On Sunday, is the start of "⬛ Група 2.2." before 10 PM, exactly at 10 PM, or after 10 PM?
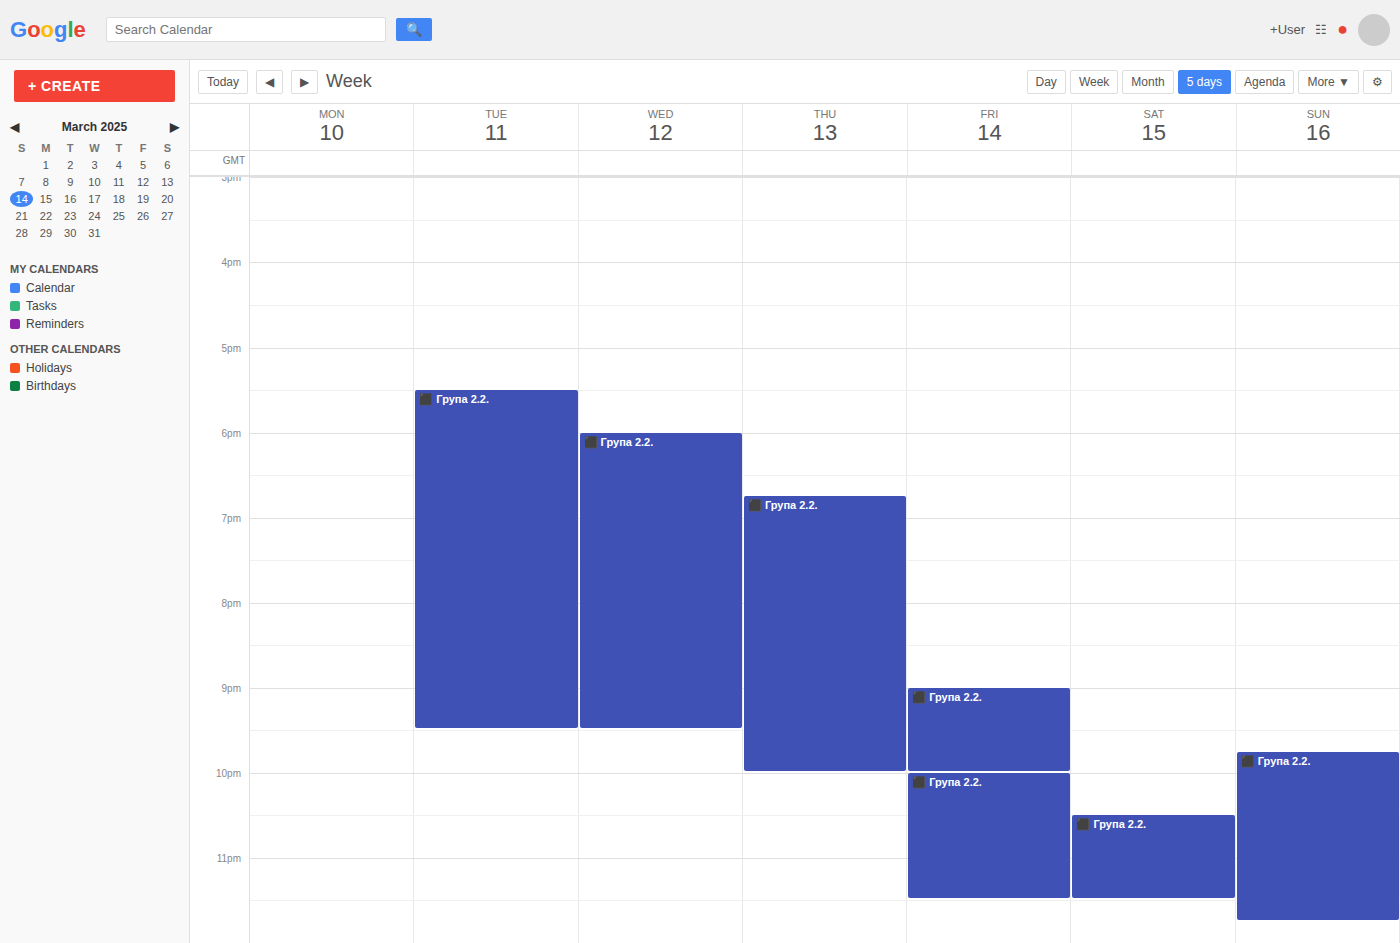
9:45 PM -- before 10 PM, 15 minutes above the 10 PM line.